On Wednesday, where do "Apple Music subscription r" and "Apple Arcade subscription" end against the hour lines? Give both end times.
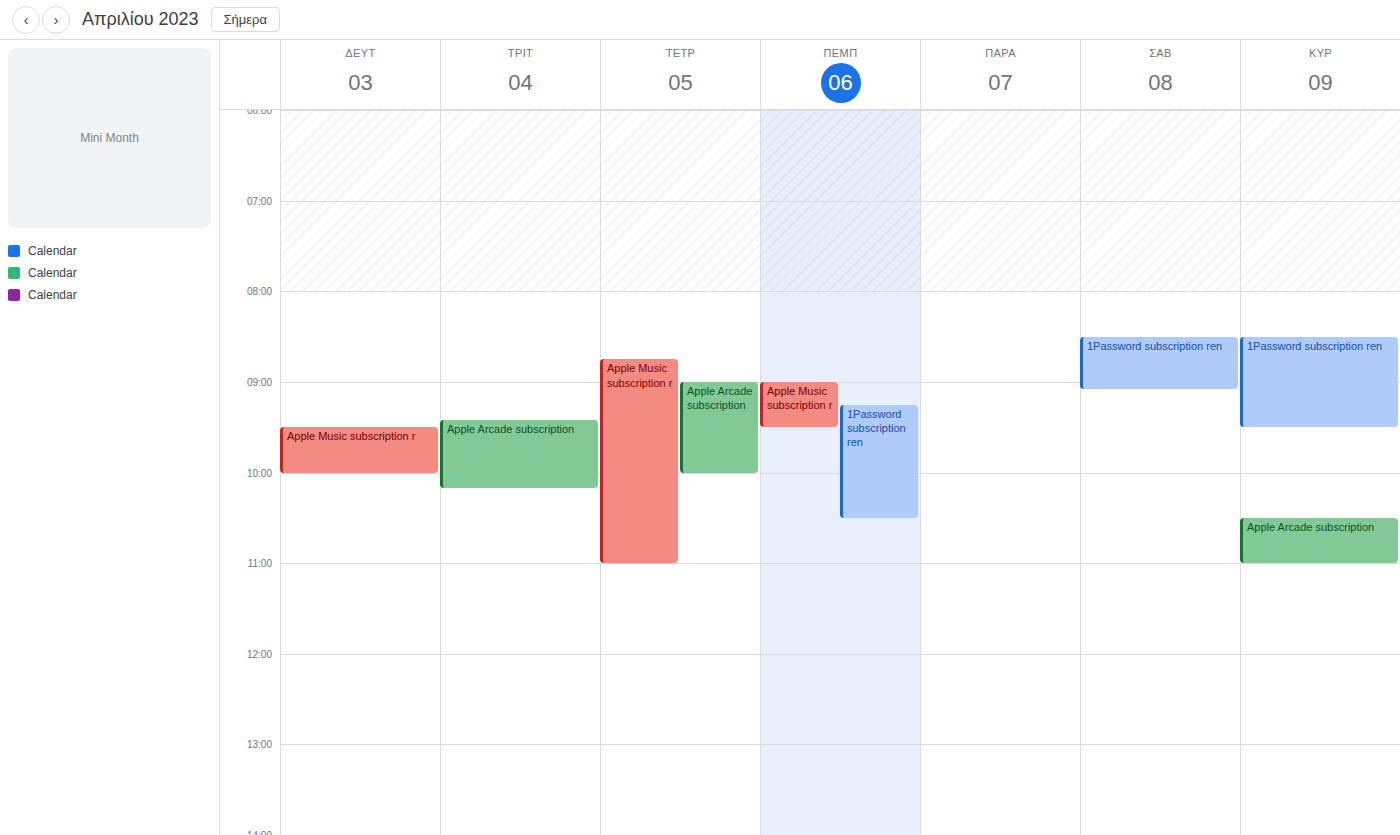
"Apple Music subscription r": 11:00 AM, exactly on the 11 AM line. "Apple Arcade subscription": 10:00 AM, exactly on the 10 AM line.